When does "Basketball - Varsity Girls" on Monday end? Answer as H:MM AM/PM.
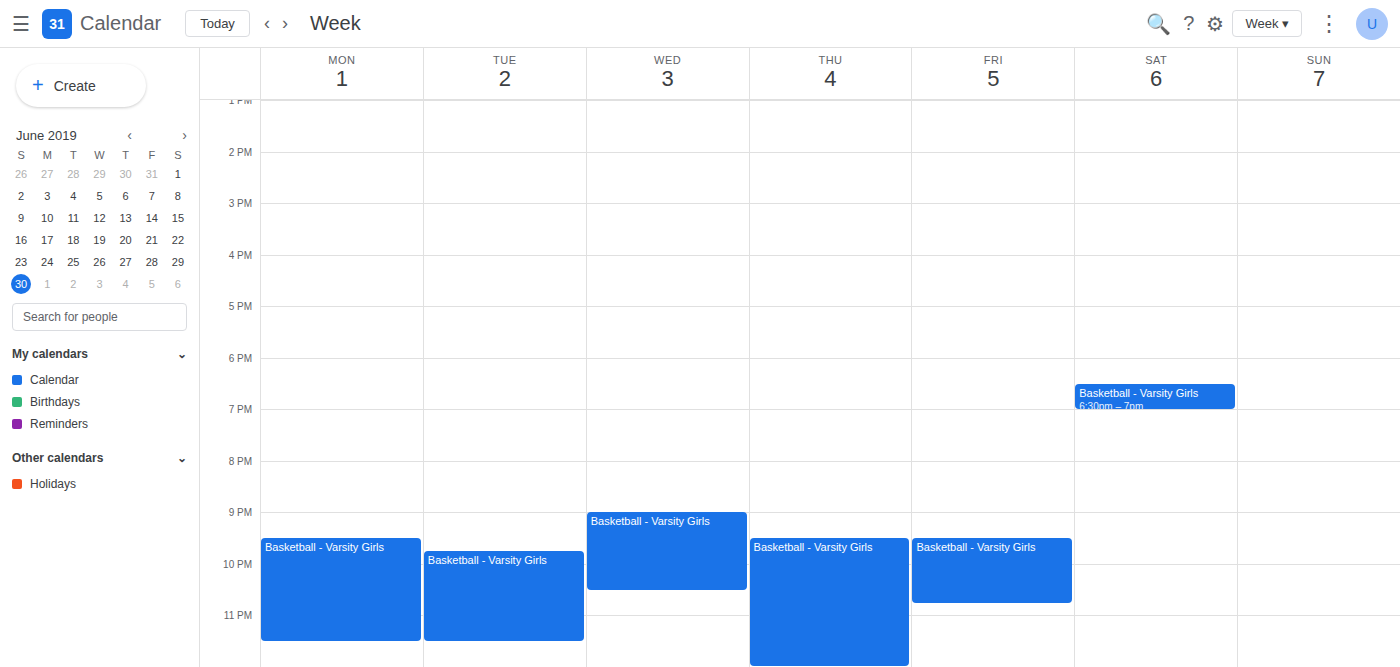
11:30 PM